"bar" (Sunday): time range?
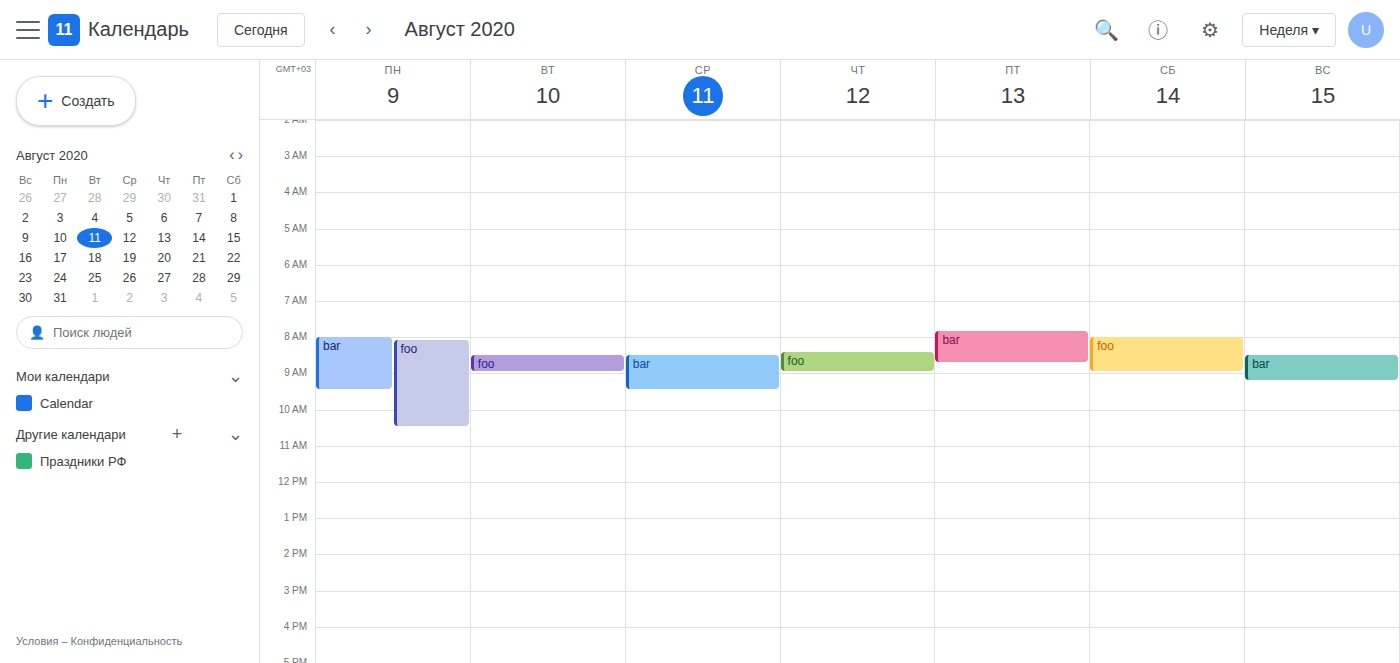
8:30 AM to 9:15 AM